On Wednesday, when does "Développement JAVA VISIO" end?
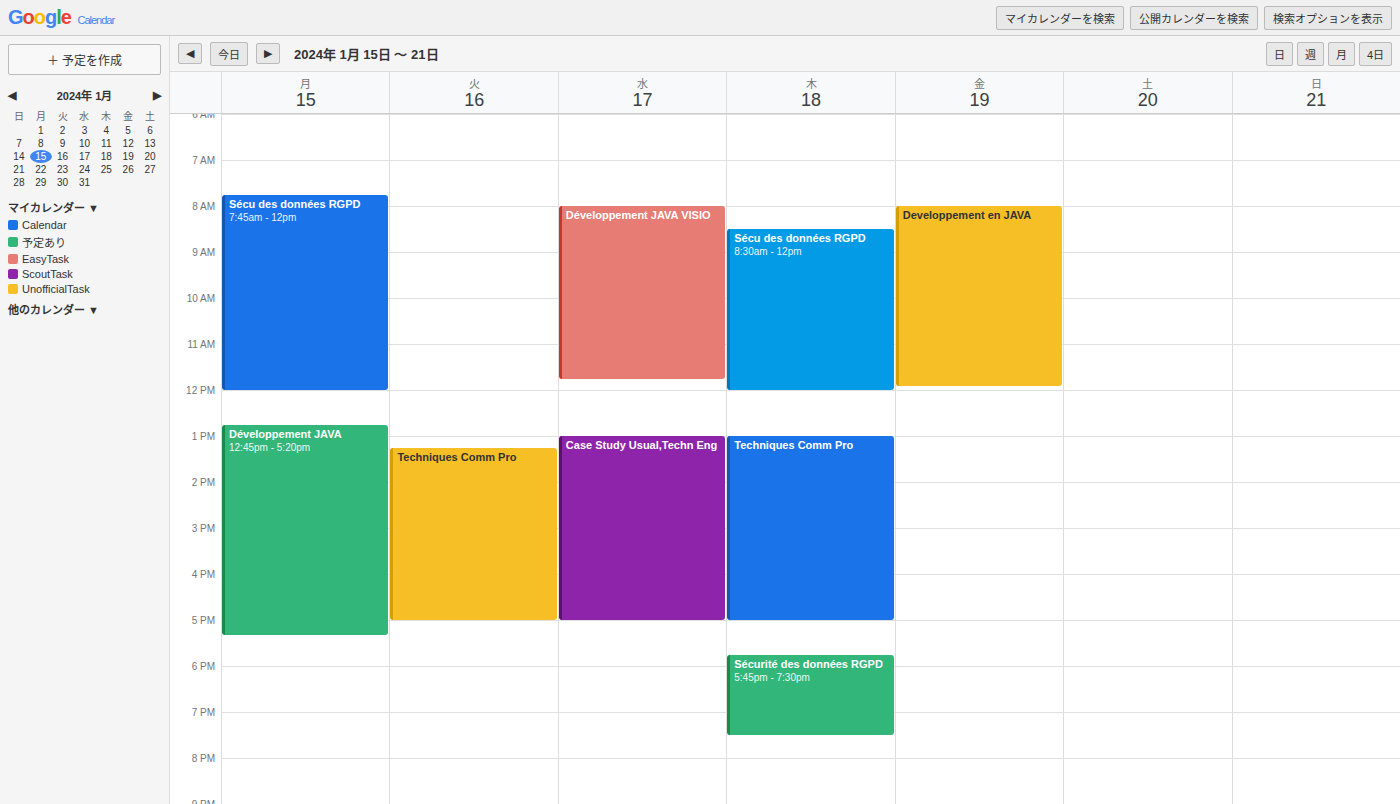
11:45 AM